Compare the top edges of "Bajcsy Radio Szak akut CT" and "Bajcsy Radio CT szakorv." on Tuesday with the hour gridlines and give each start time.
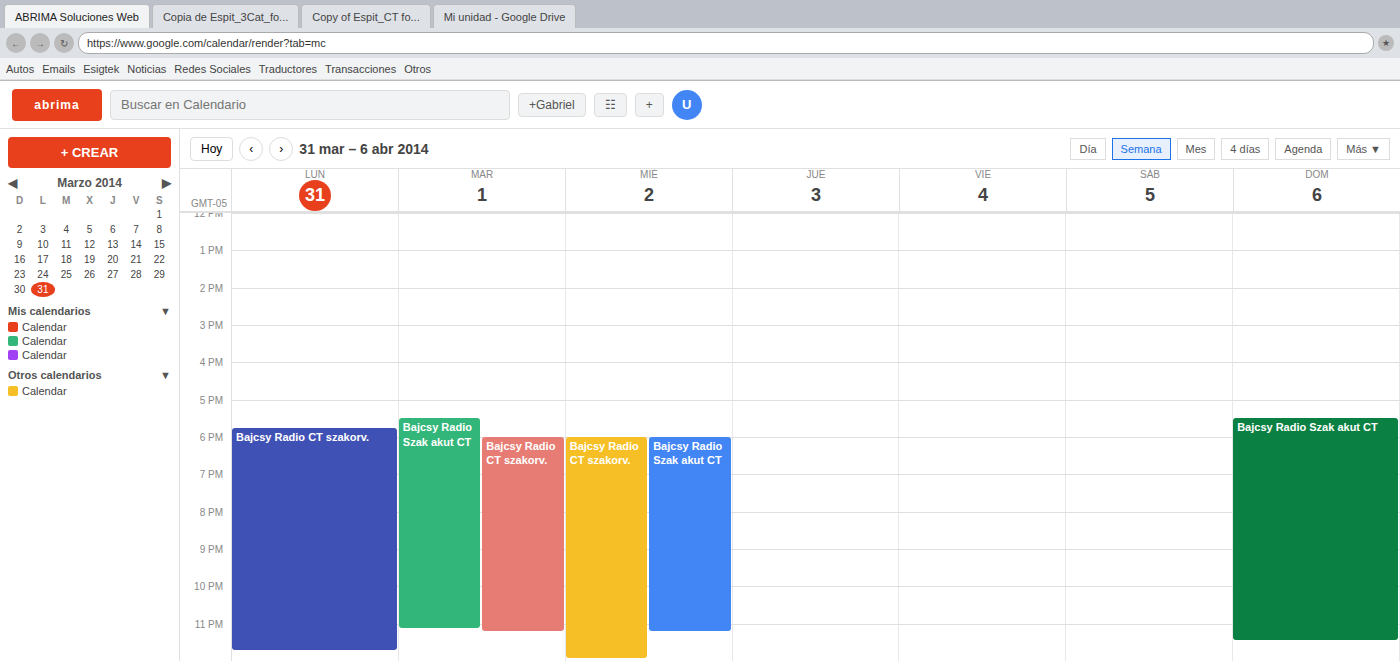
"Bajcsy Radio Szak akut CT": 5:30 PM, halfway between the 5 PM and 6 PM lines. "Bajcsy Radio CT szakorv.": 6:00 PM, exactly on the 6 PM line.